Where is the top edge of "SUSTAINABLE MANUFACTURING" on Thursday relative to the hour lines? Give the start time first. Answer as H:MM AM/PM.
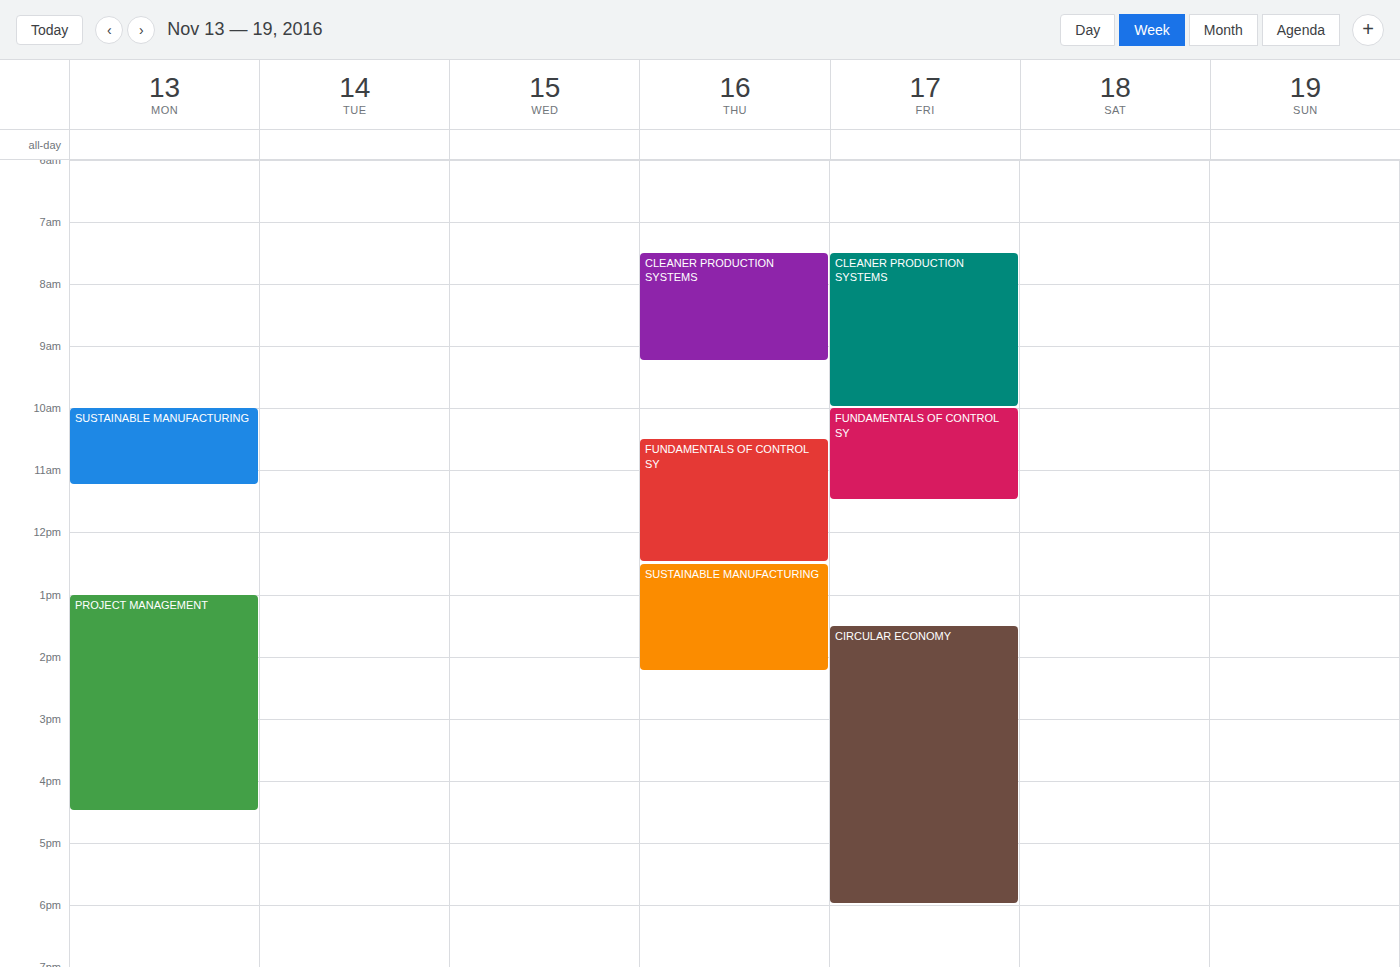
12:30 PM -- halfway between the 12 PM and 1 PM lines.